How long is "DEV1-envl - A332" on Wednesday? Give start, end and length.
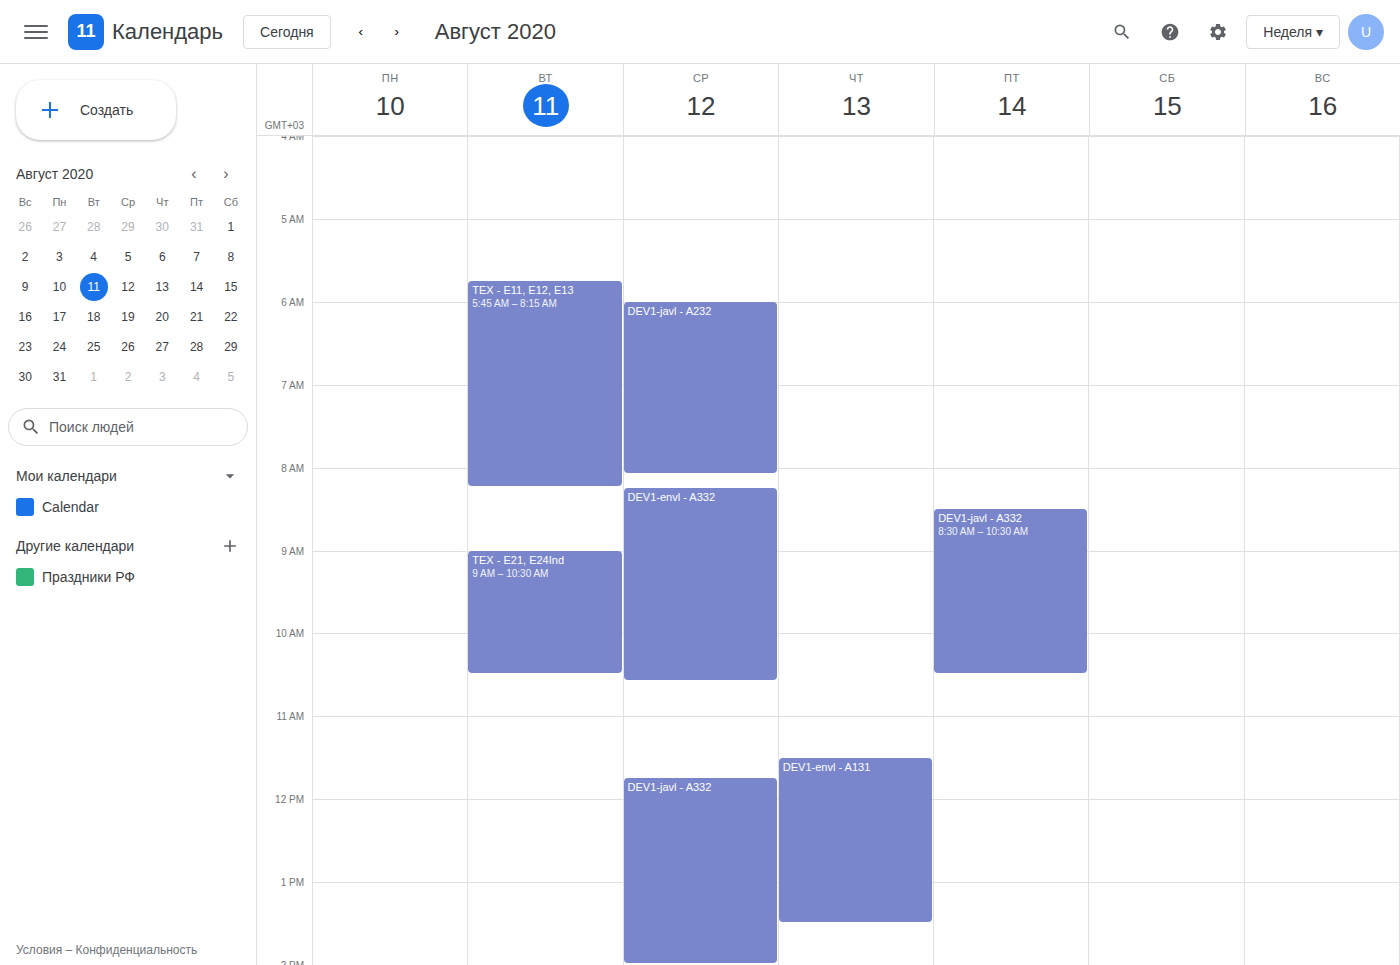
8:15 AM to 10:35 AM, 2 hours 20 minutes